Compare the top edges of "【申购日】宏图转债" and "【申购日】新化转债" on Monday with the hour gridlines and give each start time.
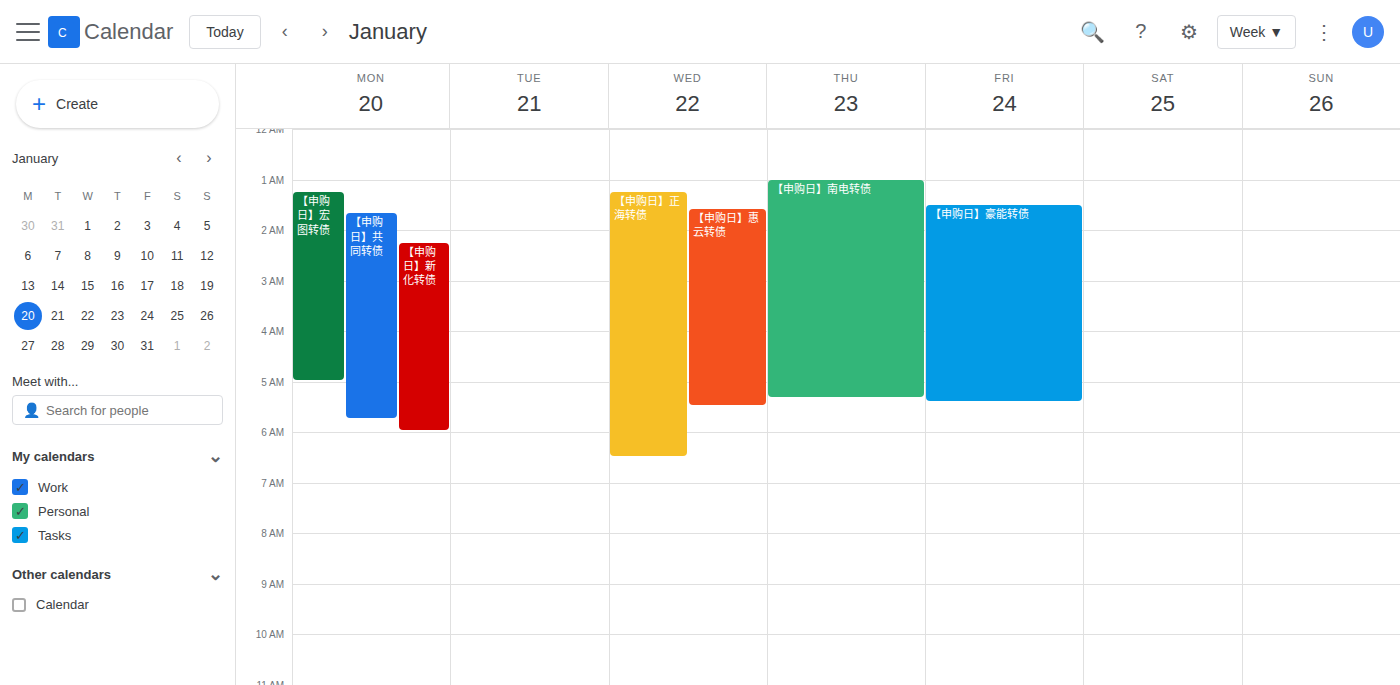
"【申购日】宏图转债": 1:15 AM, neither: a quarter of the way from the 1 AM line to the 2 AM line. "【申购日】新化转债": 2:15 AM, neither: a quarter of the way from the 2 AM line to the 3 AM line.